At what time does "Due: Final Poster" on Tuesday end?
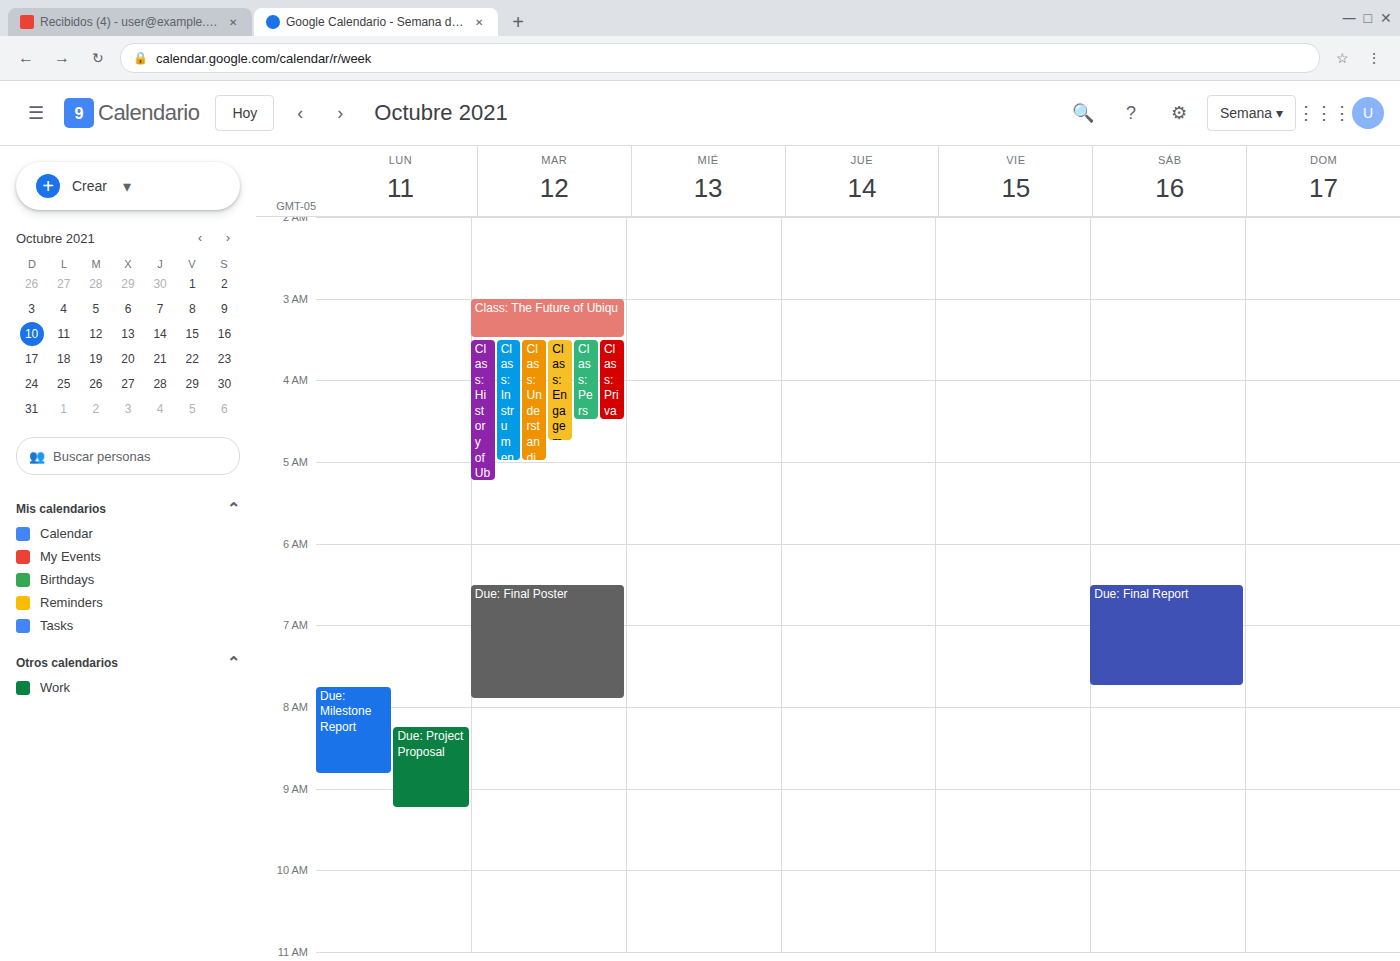
7:55 AM